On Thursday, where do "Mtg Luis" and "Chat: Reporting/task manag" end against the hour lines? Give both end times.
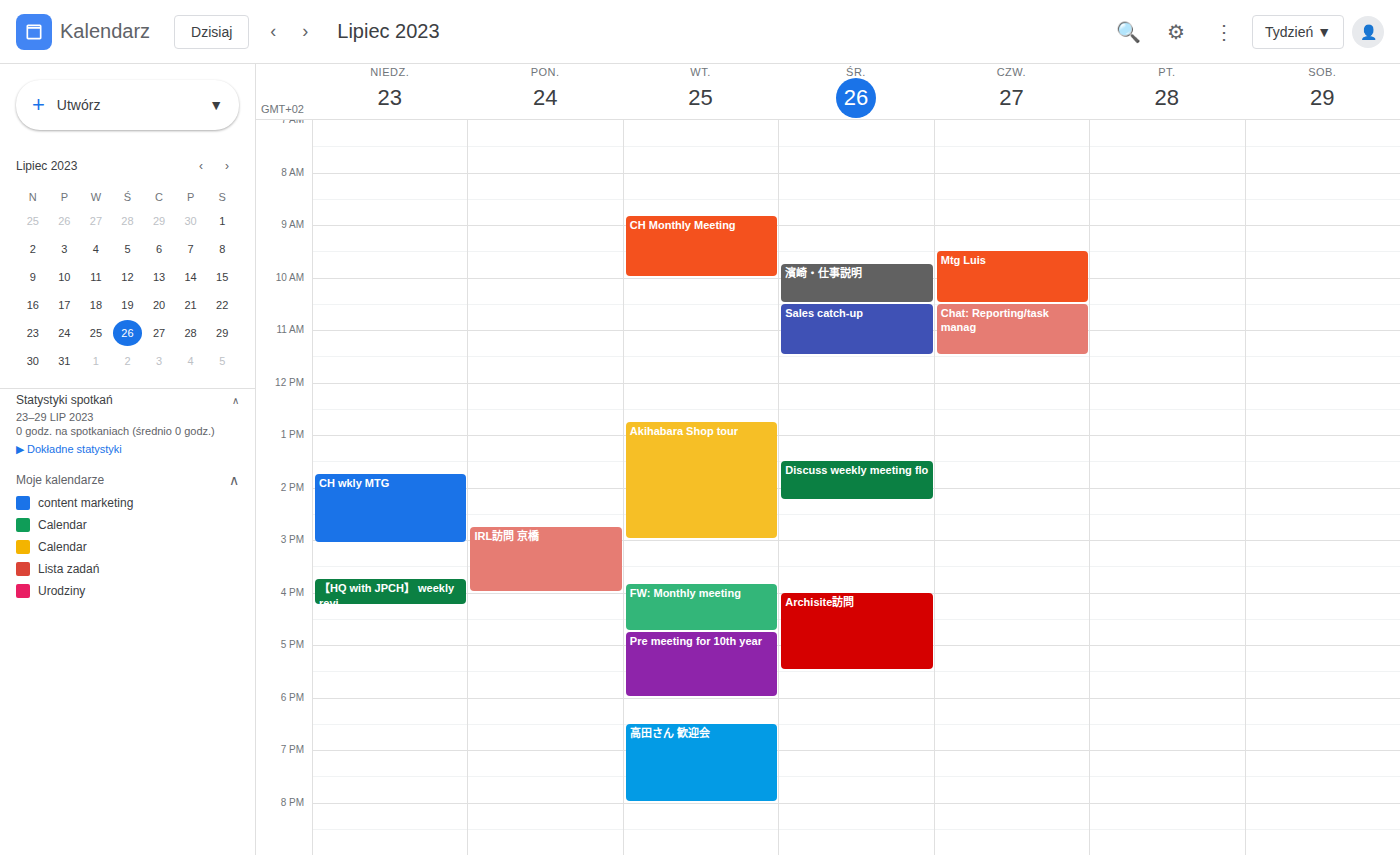
"Mtg Luis": 10:30 AM, halfway between the 10 AM and 11 AM lines. "Chat: Reporting/task manag": 11:30 AM, halfway between the 11 AM and 12 PM lines.